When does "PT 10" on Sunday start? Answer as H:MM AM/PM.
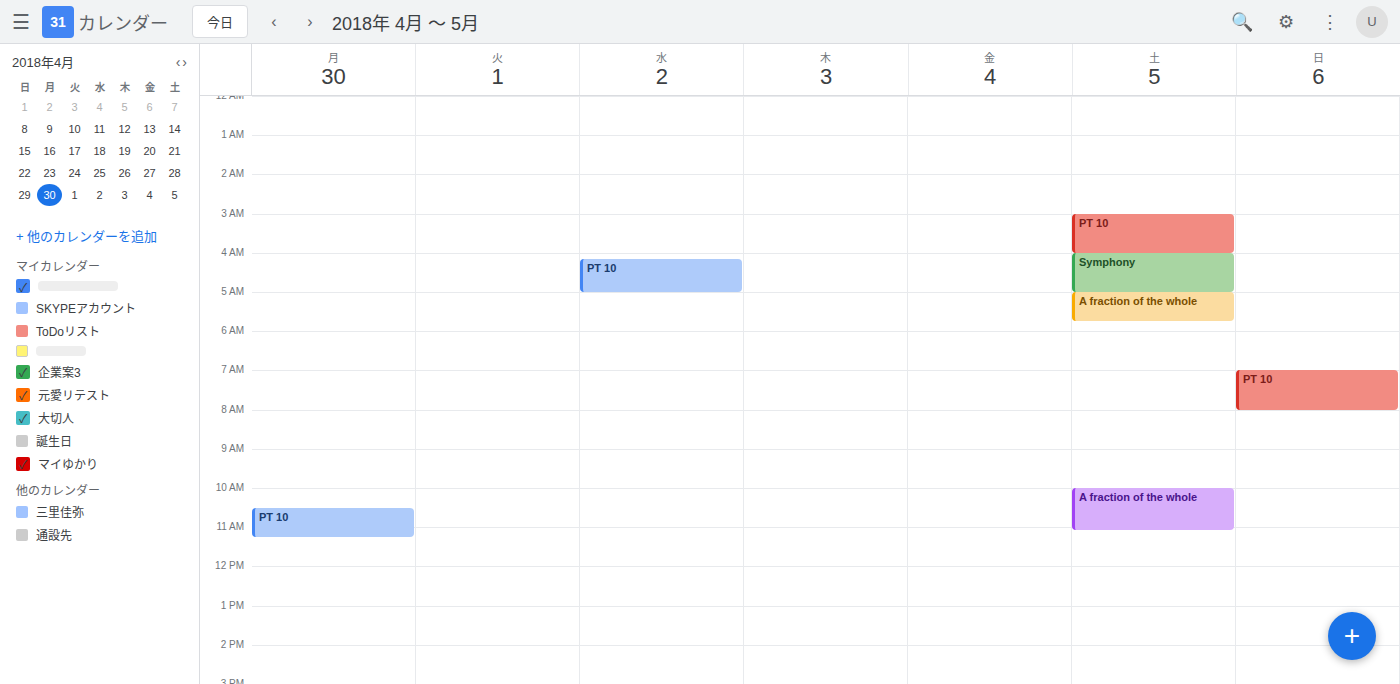
7:00 AM